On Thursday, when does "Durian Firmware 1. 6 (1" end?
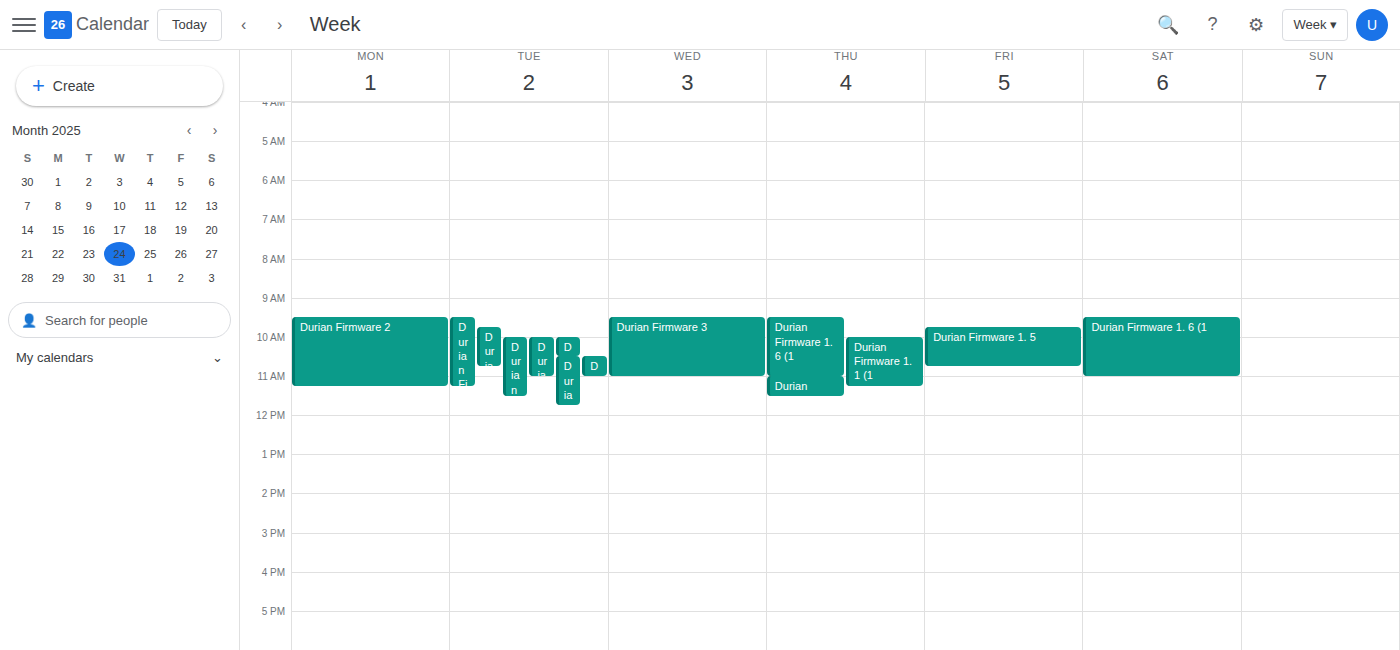
11:00